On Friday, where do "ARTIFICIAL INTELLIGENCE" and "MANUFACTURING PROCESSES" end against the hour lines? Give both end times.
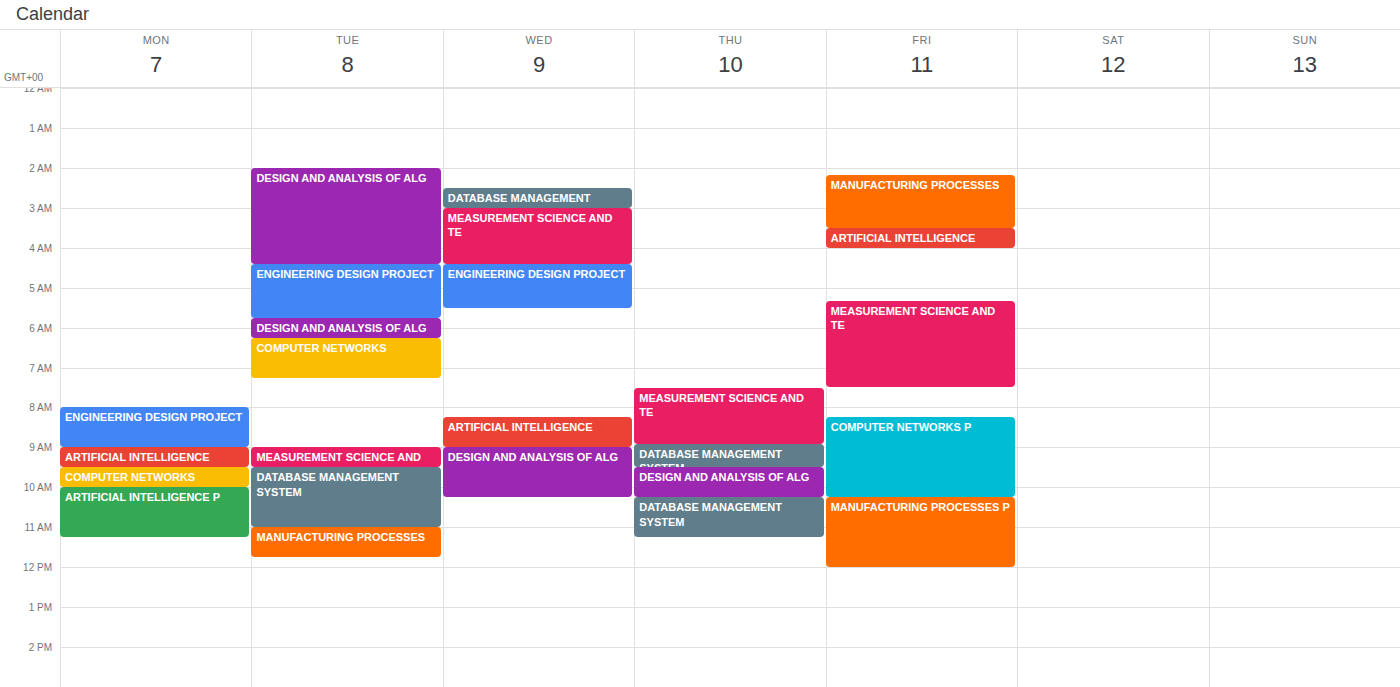
"ARTIFICIAL INTELLIGENCE": 4:00 AM, exactly on the 4 AM line. "MANUFACTURING PROCESSES": 3:30 AM, halfway between the 3 AM and 4 AM lines.